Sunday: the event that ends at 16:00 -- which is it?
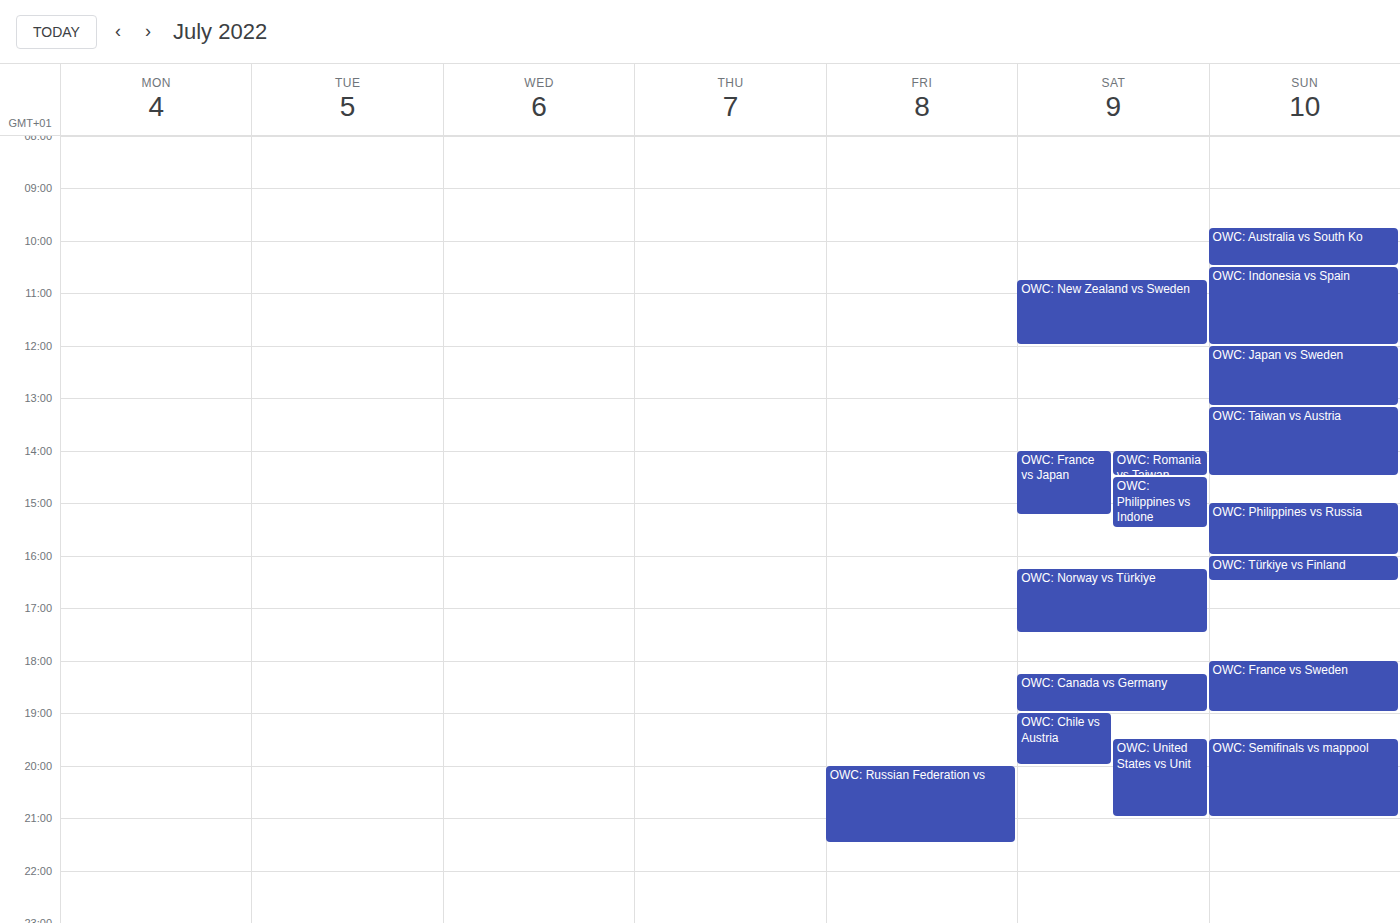
"OWC: Philippines vs Russia"